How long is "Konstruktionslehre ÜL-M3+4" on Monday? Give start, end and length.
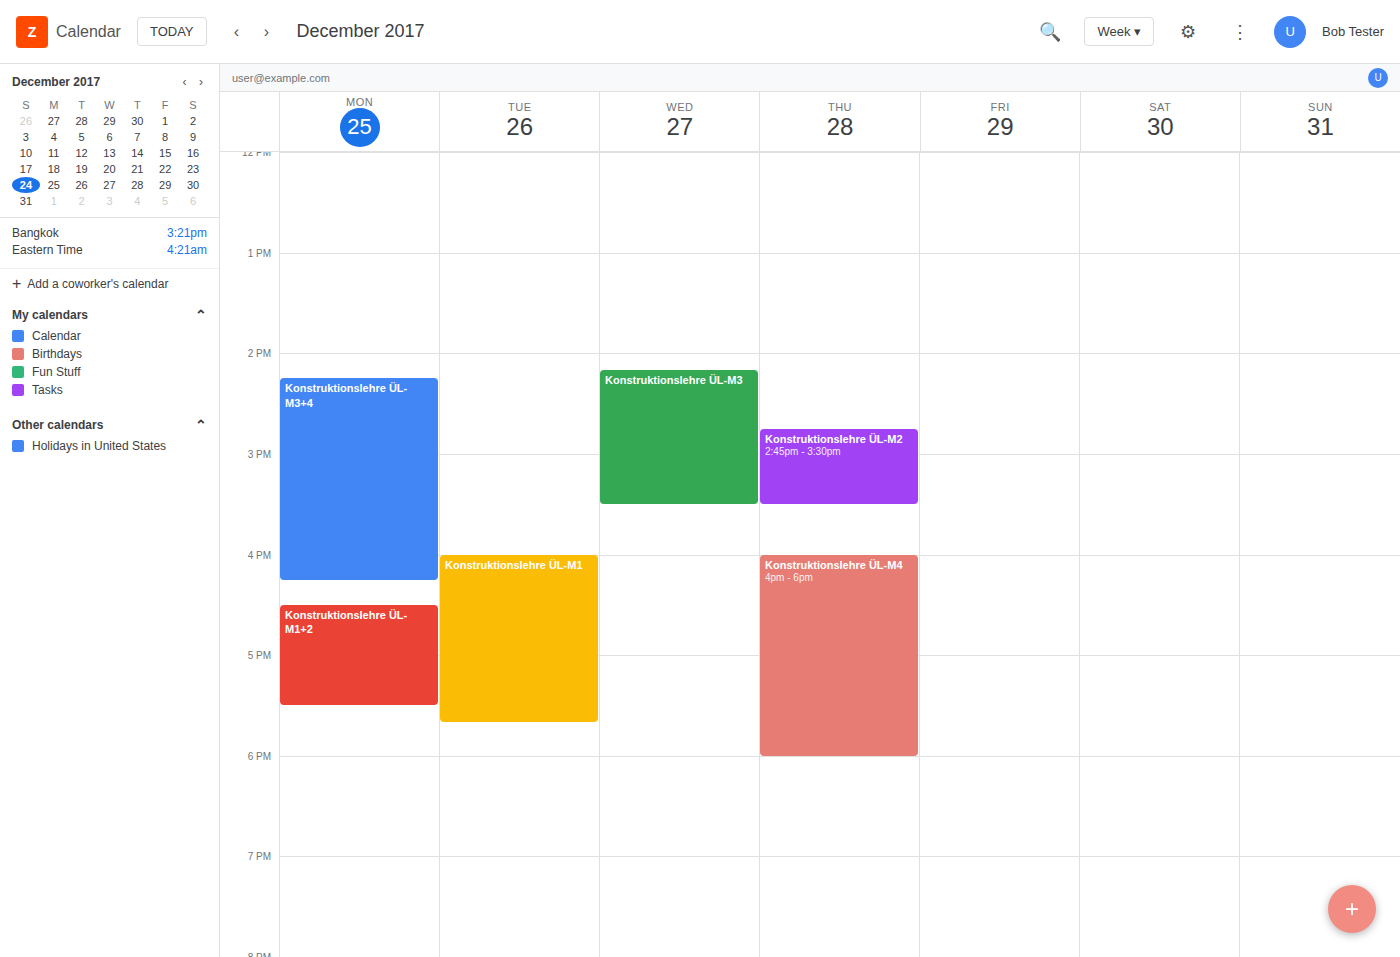
2:15 PM to 4:15 PM, 2 hours